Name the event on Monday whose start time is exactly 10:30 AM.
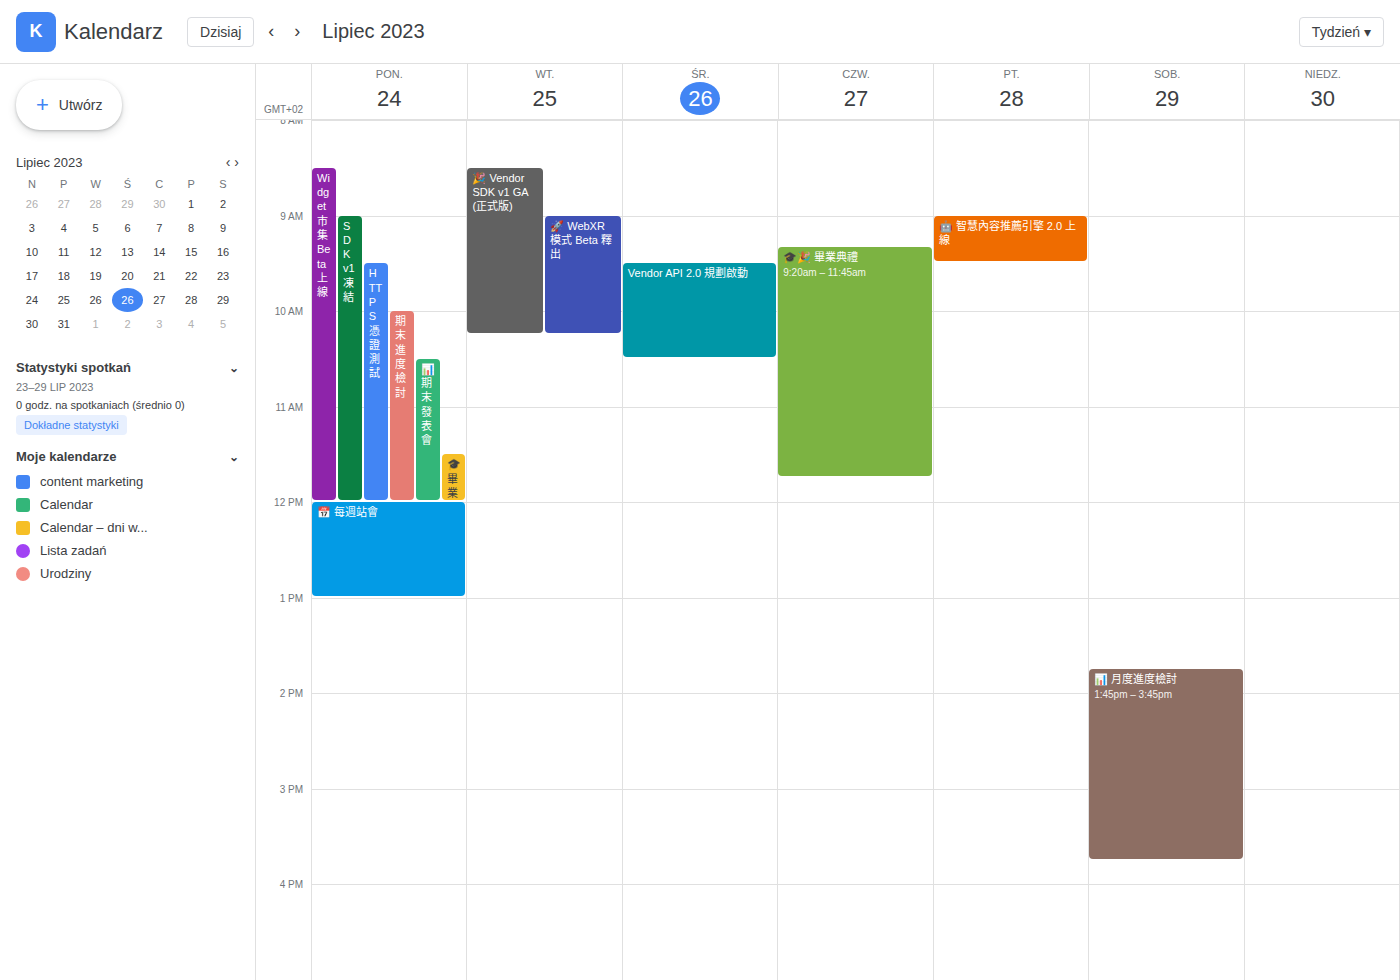
"📊 期末發表會"